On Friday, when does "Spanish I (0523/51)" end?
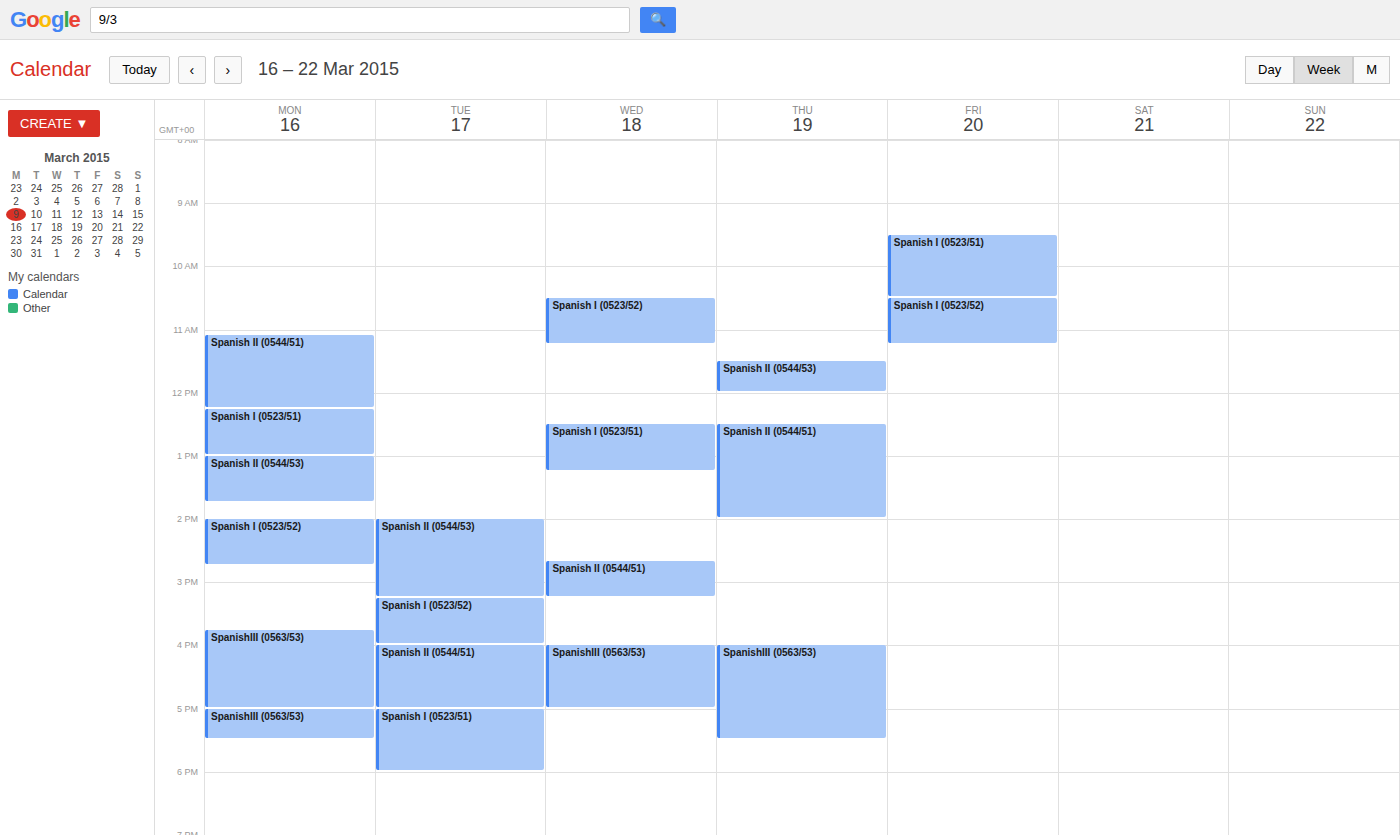
10:30 AM